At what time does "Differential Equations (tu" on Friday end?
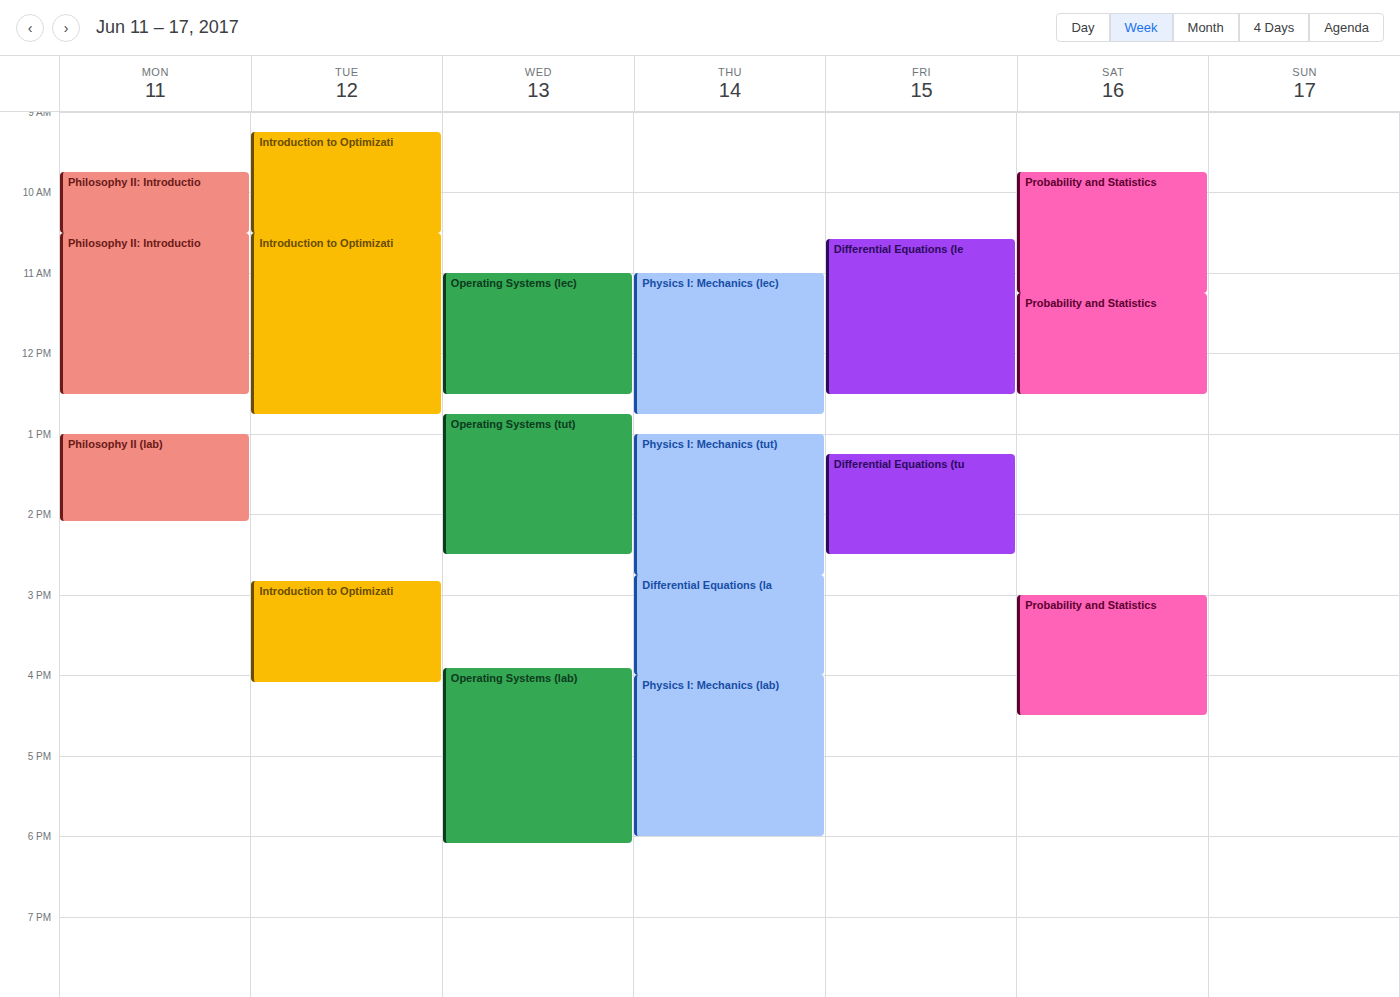
2:30 PM